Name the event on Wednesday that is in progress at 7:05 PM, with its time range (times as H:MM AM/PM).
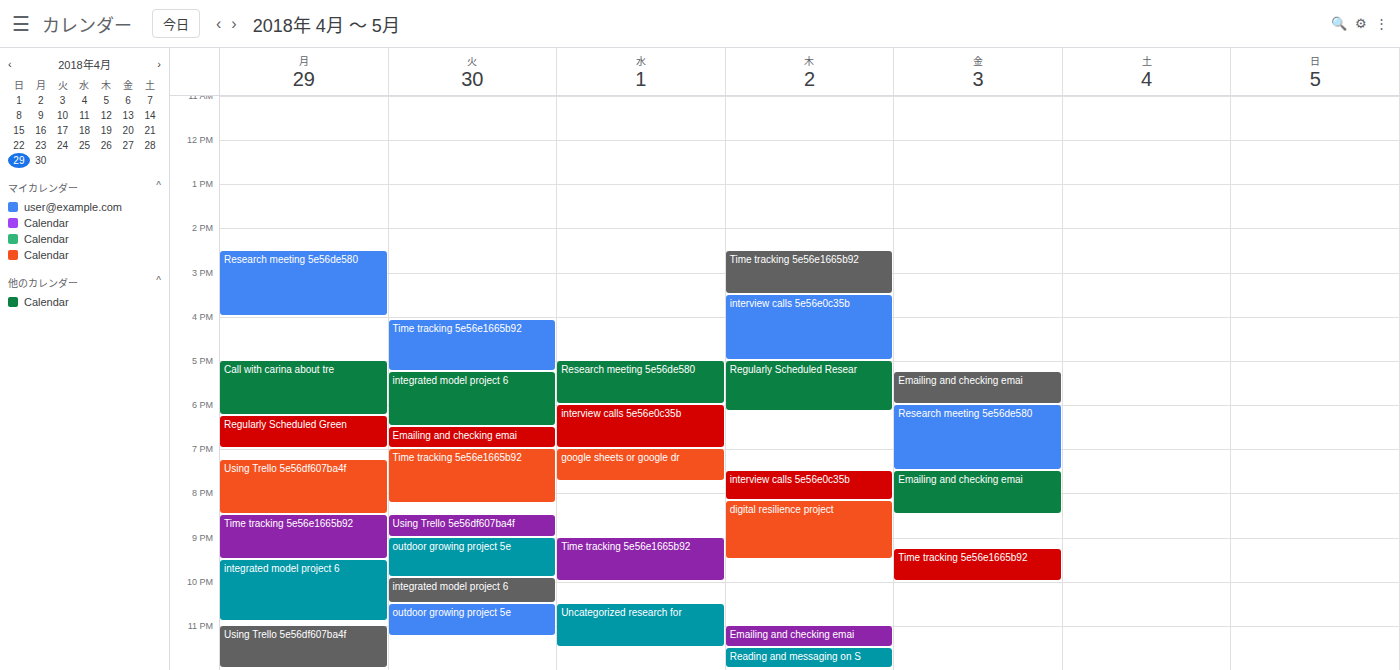
"google sheets or google dr", 7:00 PM to 7:45 PM